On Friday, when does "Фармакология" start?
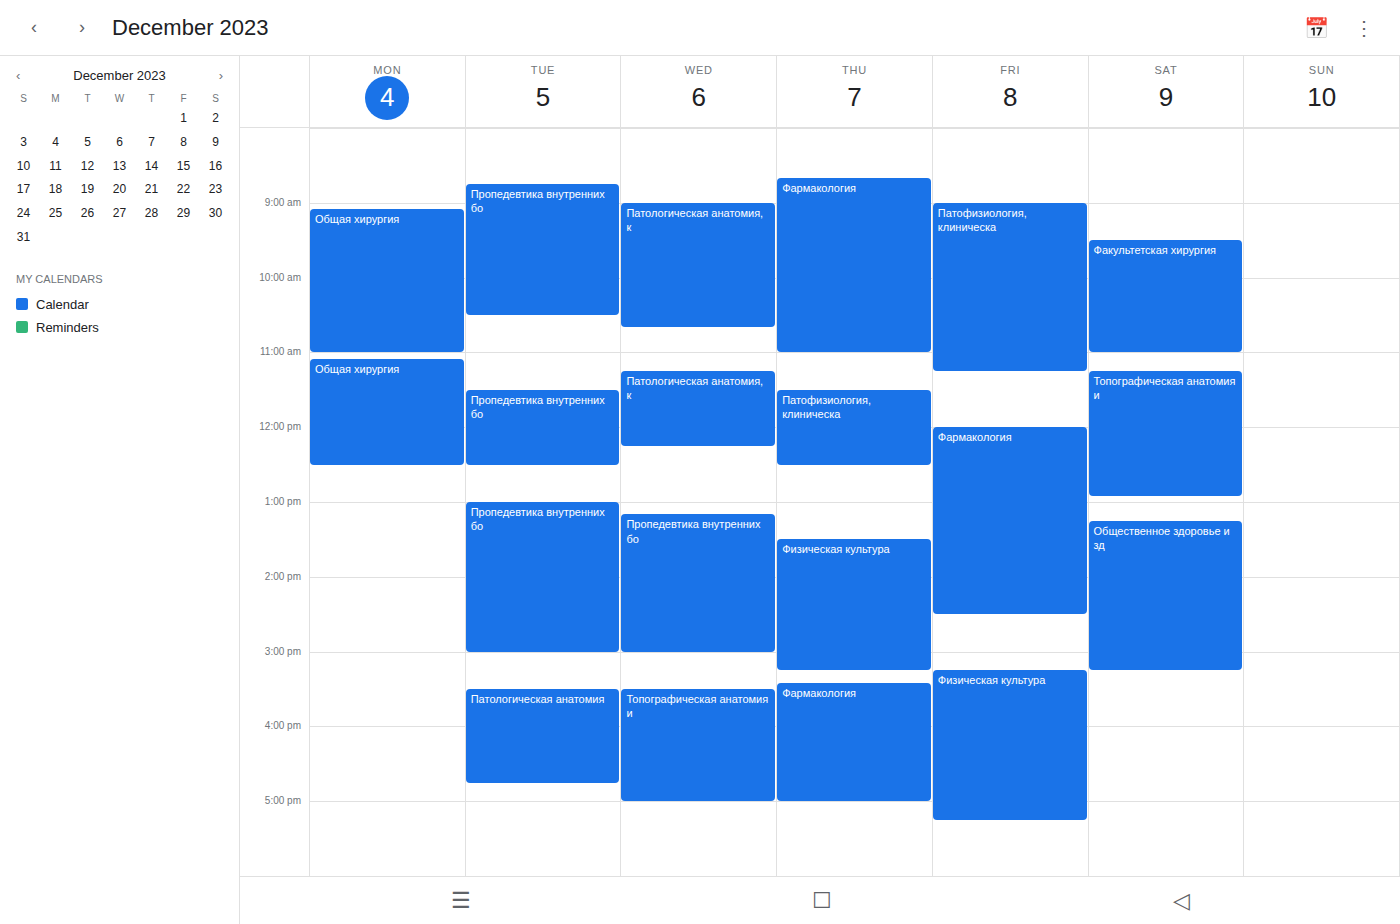
12:00 PM